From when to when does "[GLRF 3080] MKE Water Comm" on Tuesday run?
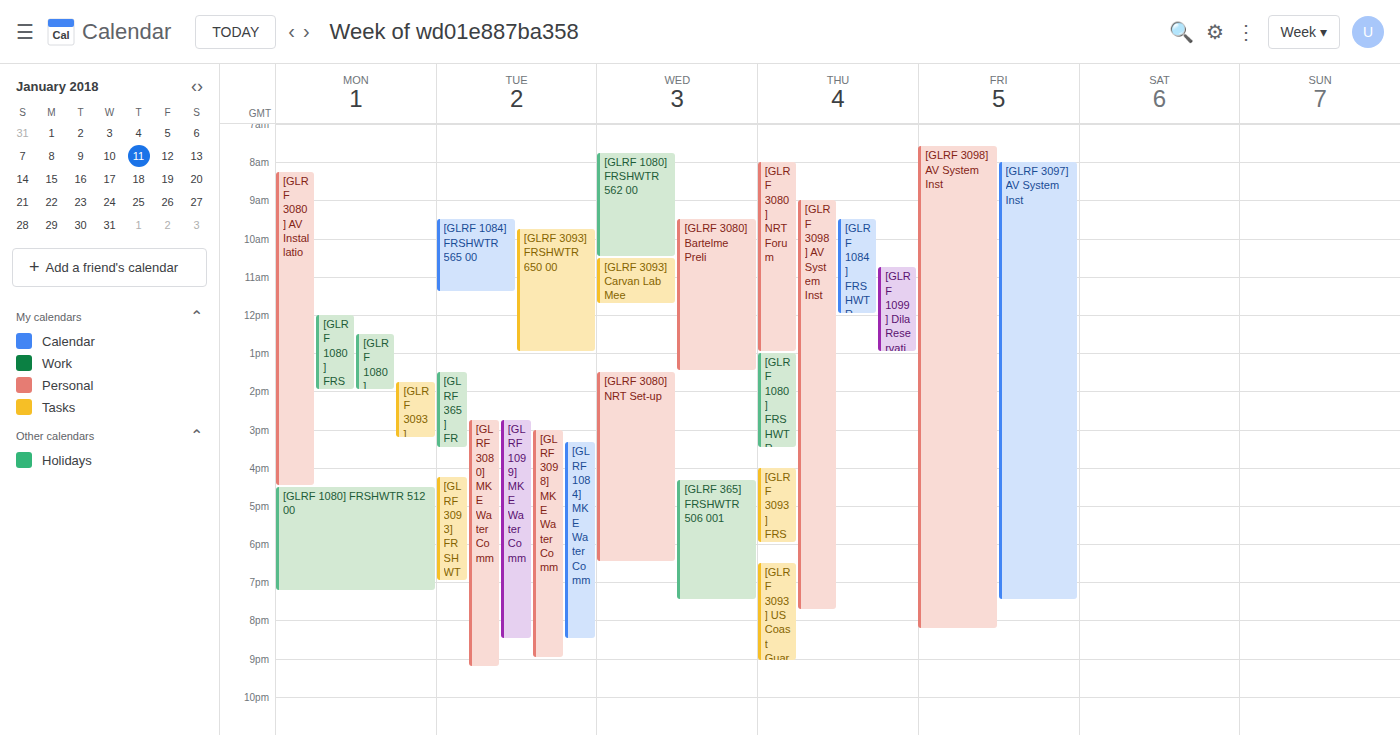
2:45 PM to 9:15 PM